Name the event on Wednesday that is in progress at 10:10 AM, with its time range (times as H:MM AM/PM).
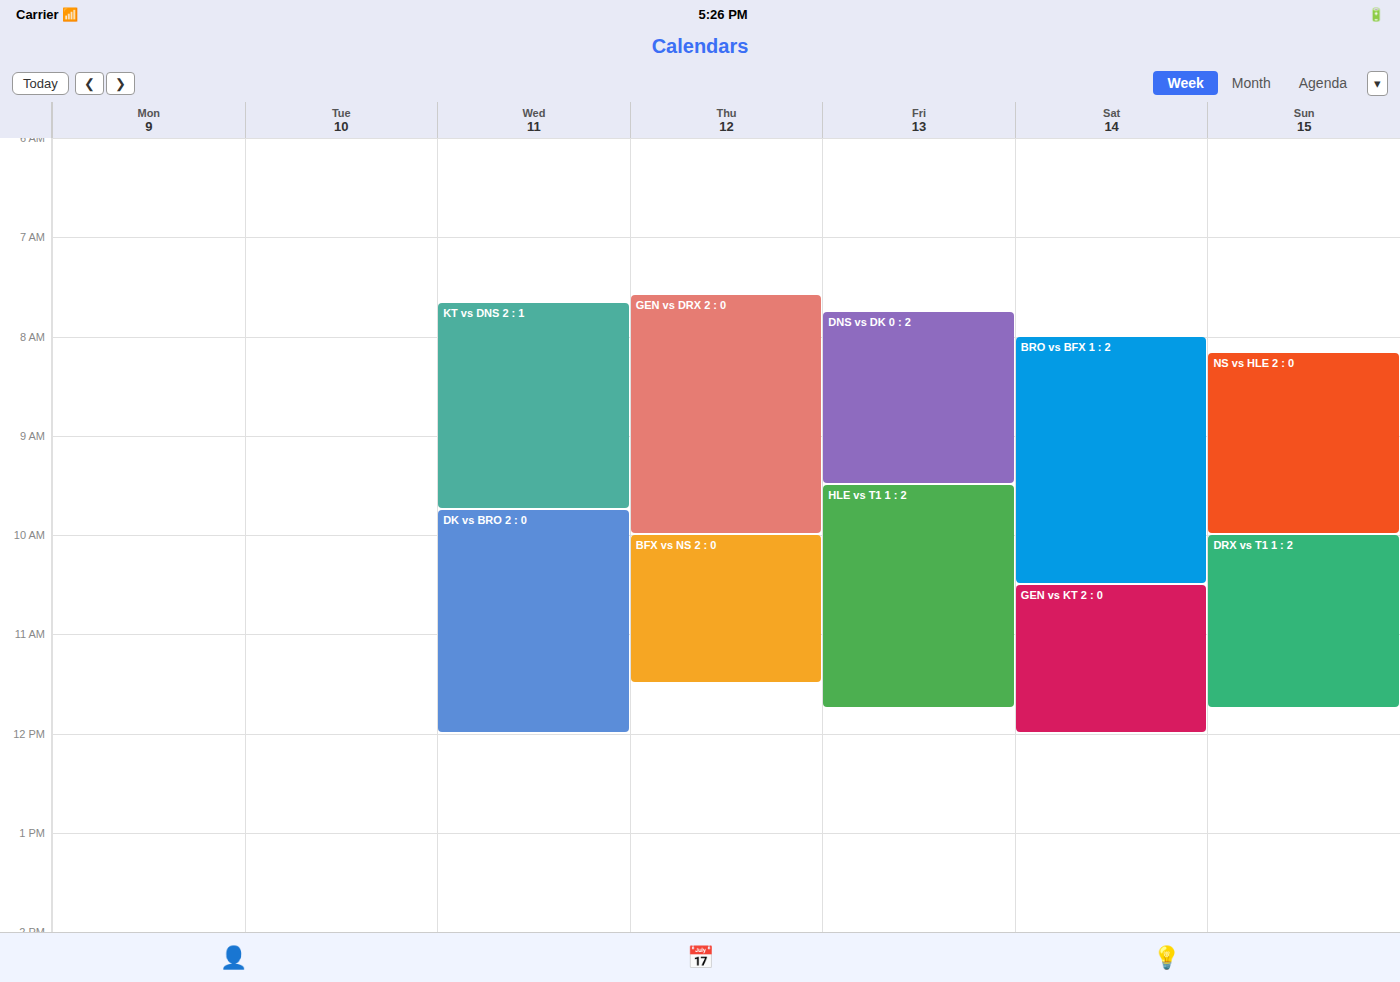
"DK vs BRO 2 : 0", 9:45 AM to 12:00 PM